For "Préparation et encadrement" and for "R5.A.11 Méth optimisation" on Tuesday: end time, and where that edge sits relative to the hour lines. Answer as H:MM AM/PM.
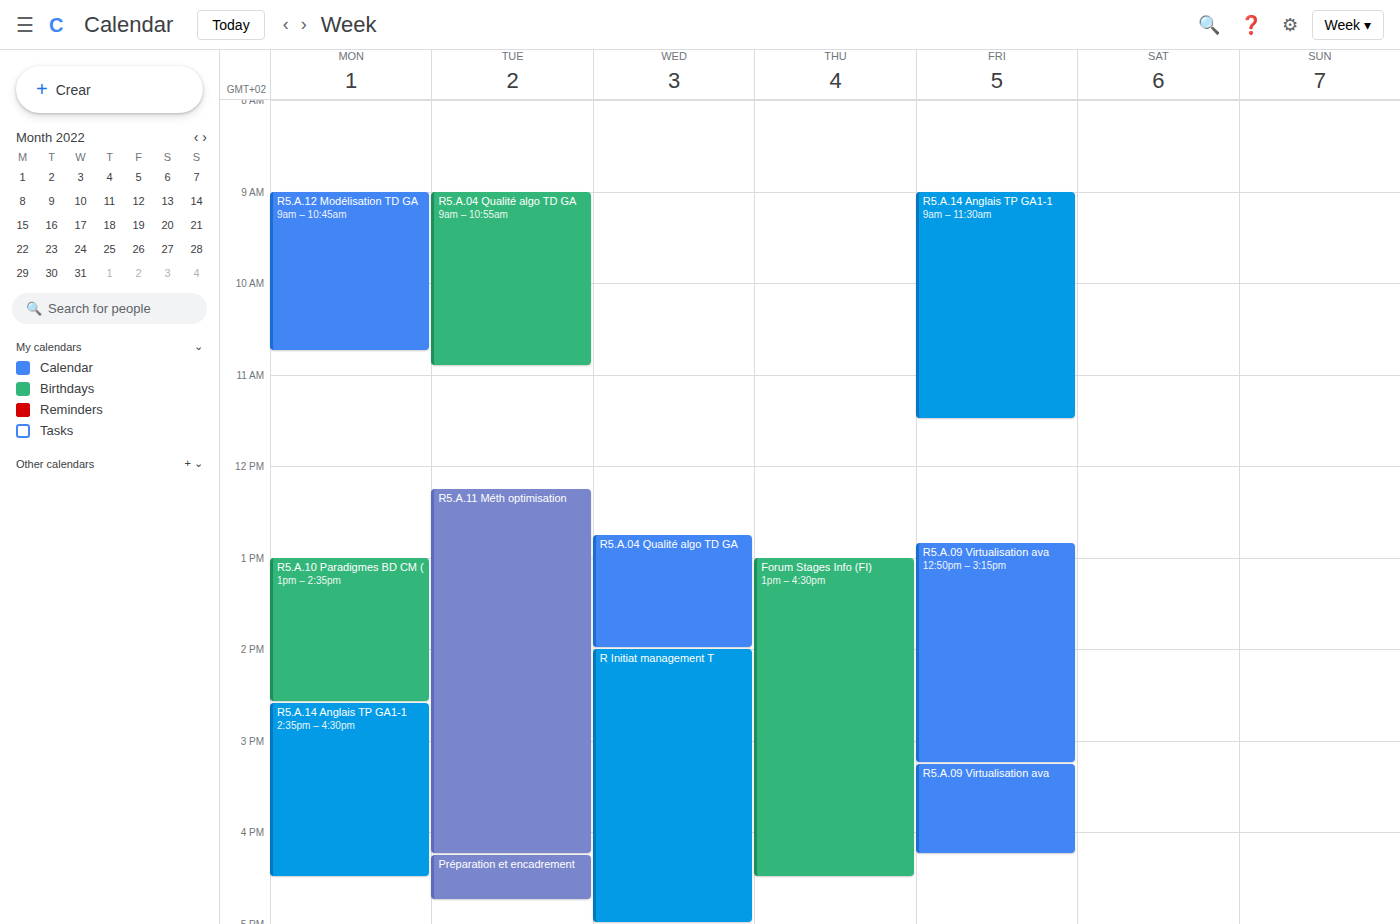
"Préparation et encadrement": 4:45 PM, neither: three quarters of the way from the 4 PM line to the 5 PM line. "R5.A.11 Méth optimisation": 4:15 PM, neither: a quarter of the way from the 4 PM line to the 5 PM line.